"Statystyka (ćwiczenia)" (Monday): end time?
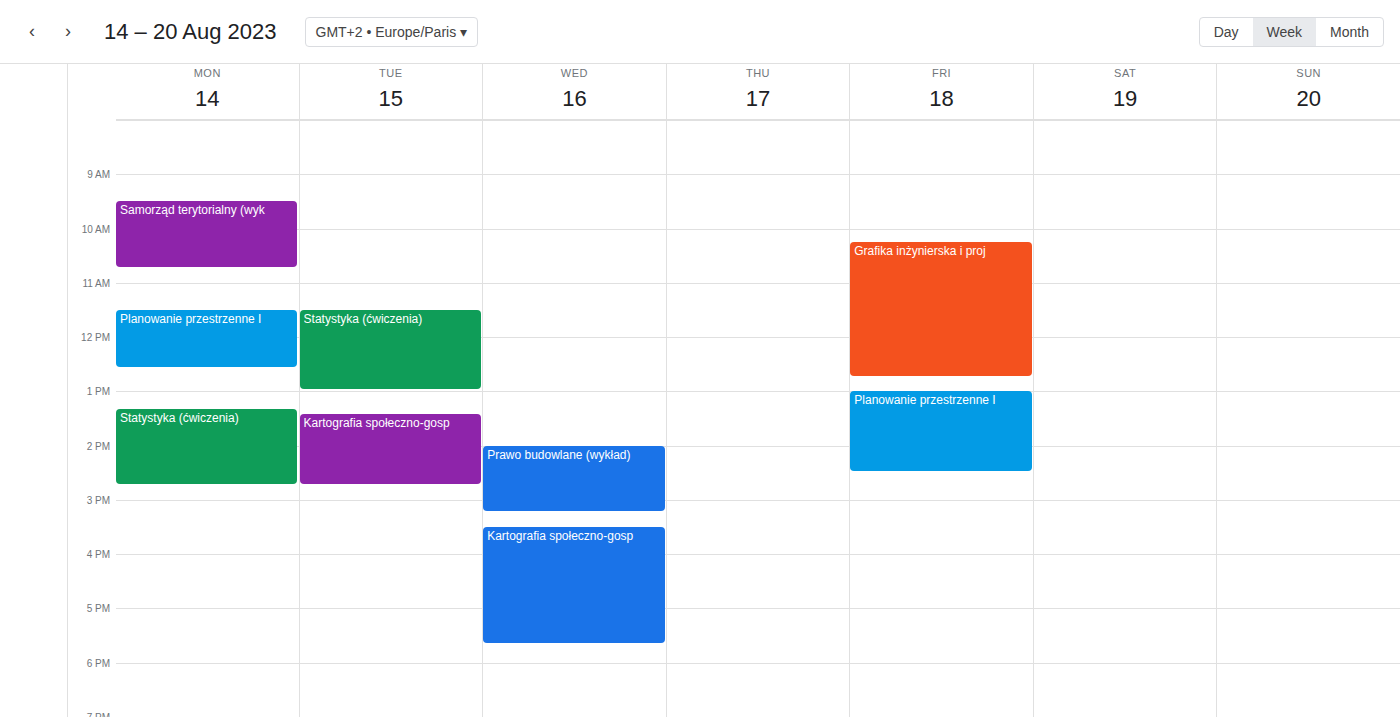
2:45 PM